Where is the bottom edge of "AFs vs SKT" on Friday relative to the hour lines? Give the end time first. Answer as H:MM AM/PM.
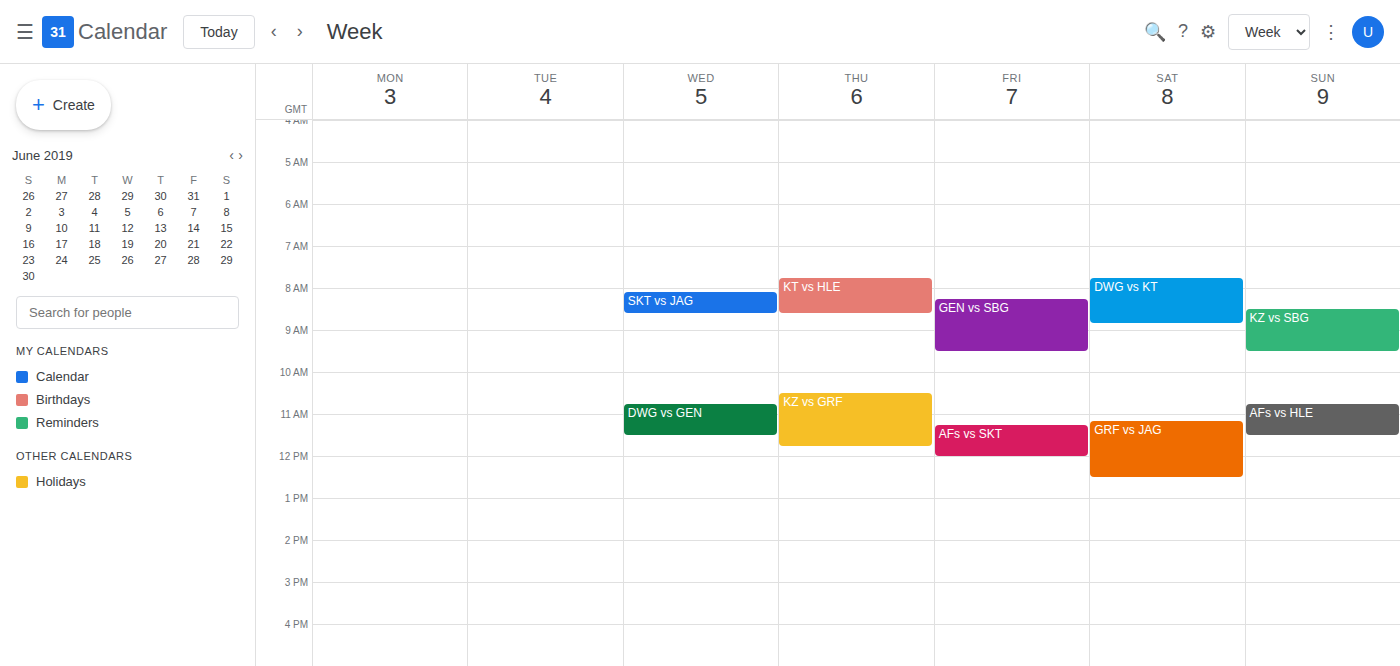
12:00 PM -- exactly on the 12 PM line.